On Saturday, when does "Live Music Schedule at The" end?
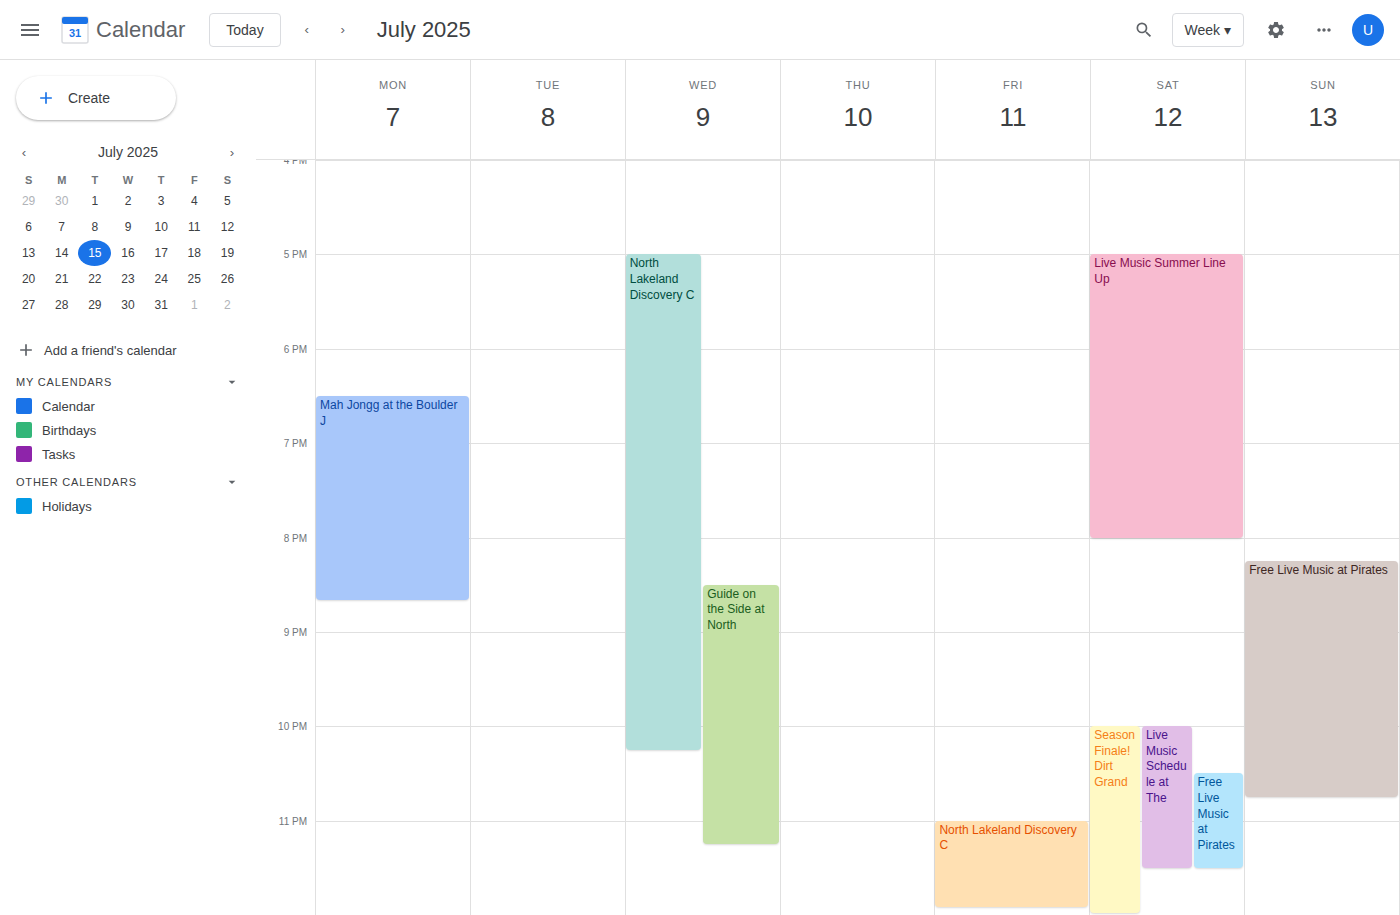
11:30 PM